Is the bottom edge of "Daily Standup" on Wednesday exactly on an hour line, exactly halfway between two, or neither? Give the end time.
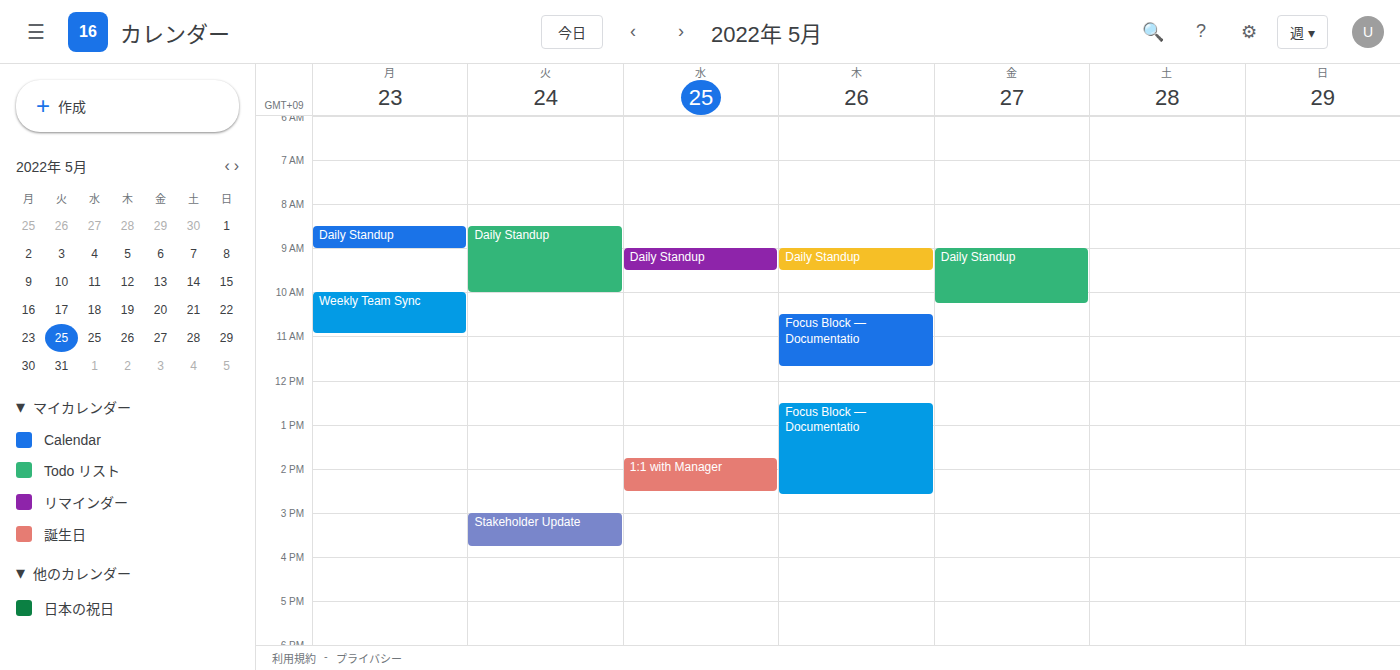
9:30 AM -- halfway between the 9 AM and 10 AM lines.